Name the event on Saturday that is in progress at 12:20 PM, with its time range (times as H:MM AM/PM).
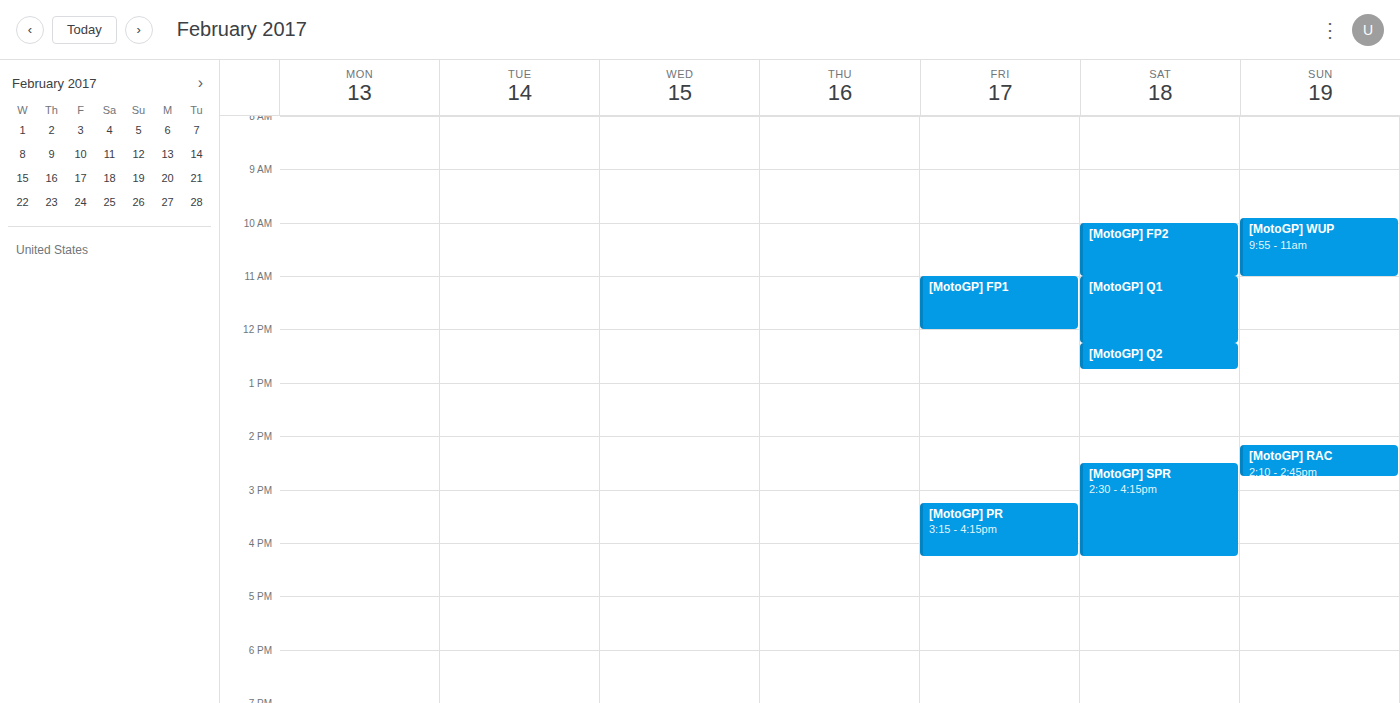
"[MotoGP] Q2", 12:15 PM to 12:45 PM